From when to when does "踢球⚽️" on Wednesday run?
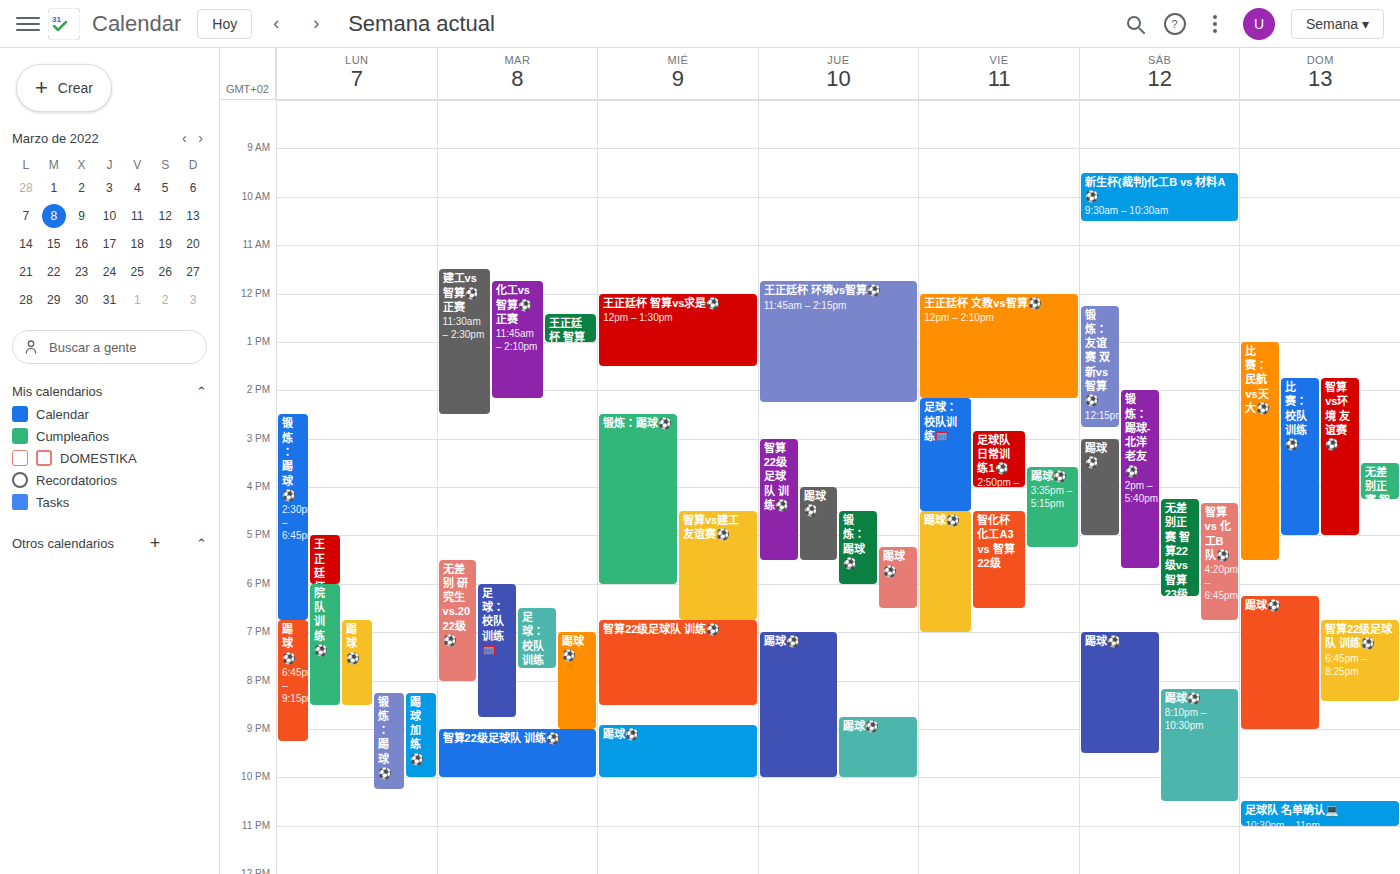
8:55 PM to 10:00 PM